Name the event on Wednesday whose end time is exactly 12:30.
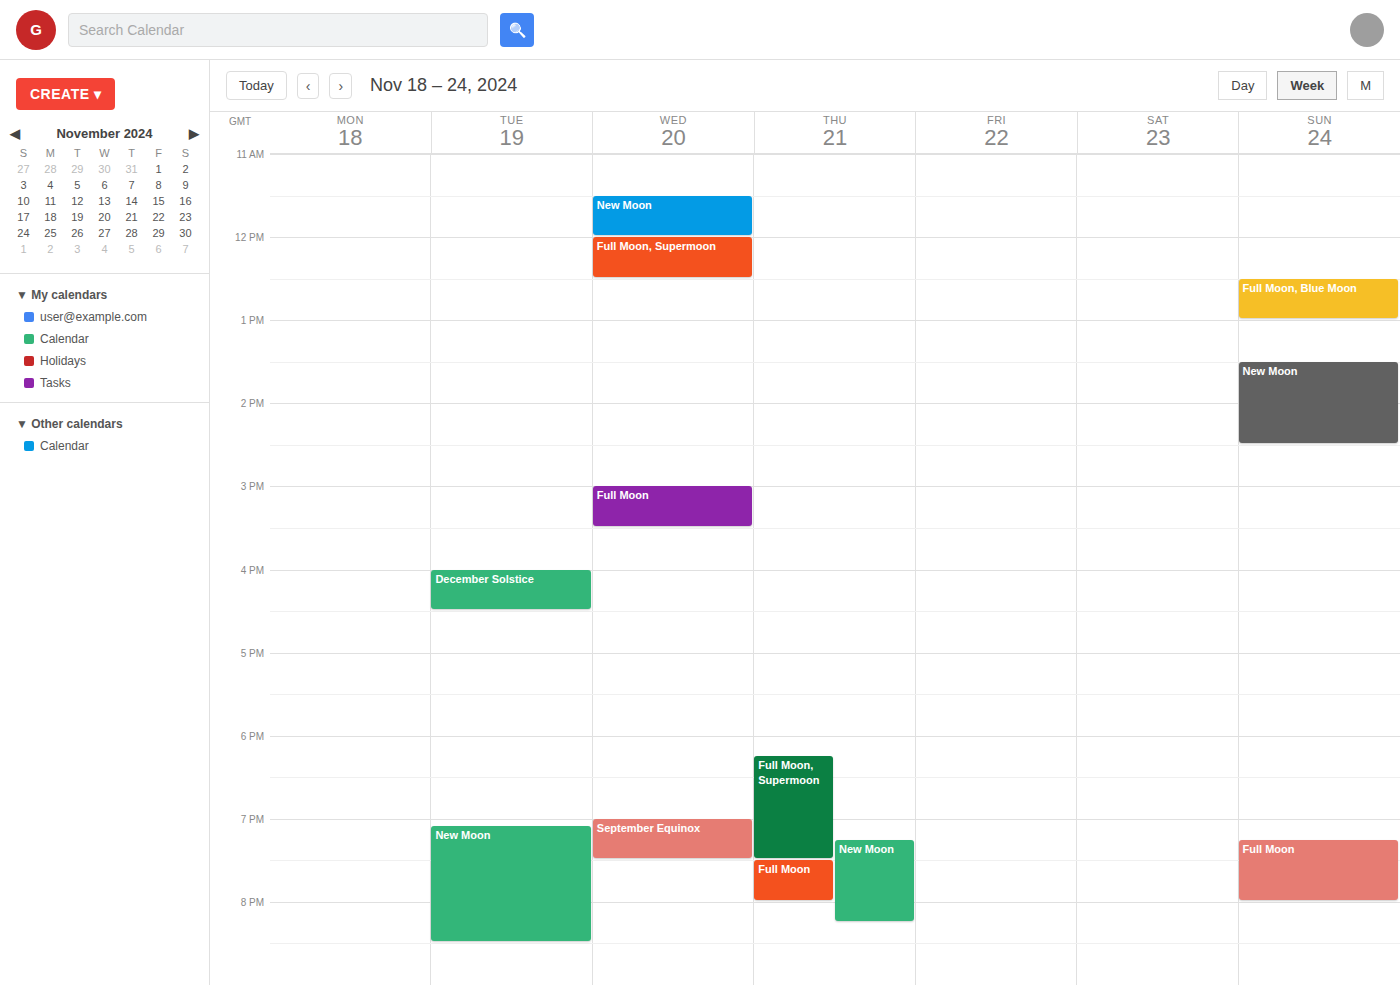
"Full Moon, Supermoon"